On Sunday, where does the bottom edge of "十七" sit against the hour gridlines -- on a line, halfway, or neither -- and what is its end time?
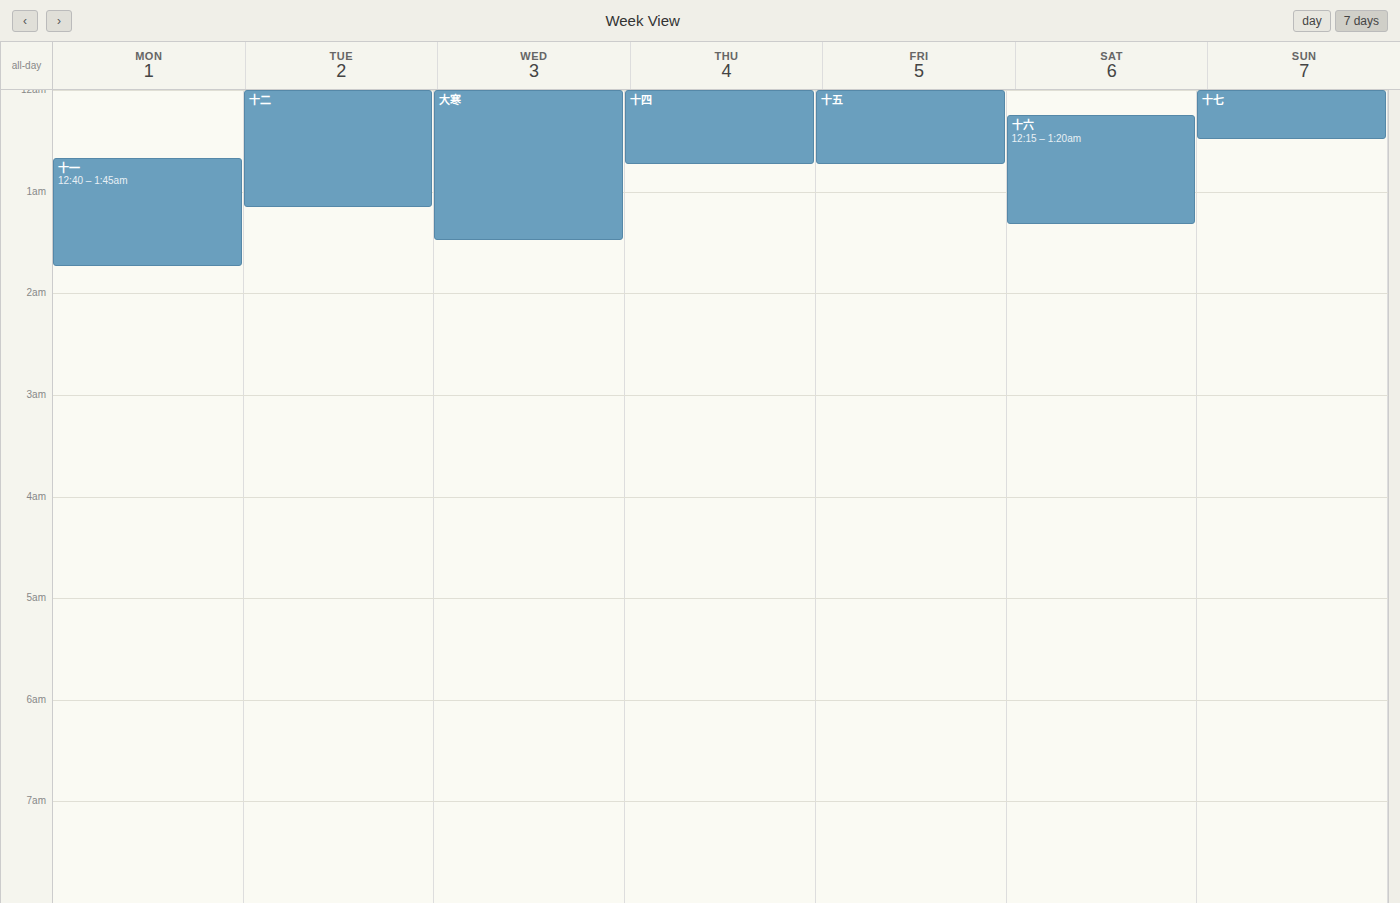
12:30 AM -- halfway between the 12 AM and 1 AM lines.